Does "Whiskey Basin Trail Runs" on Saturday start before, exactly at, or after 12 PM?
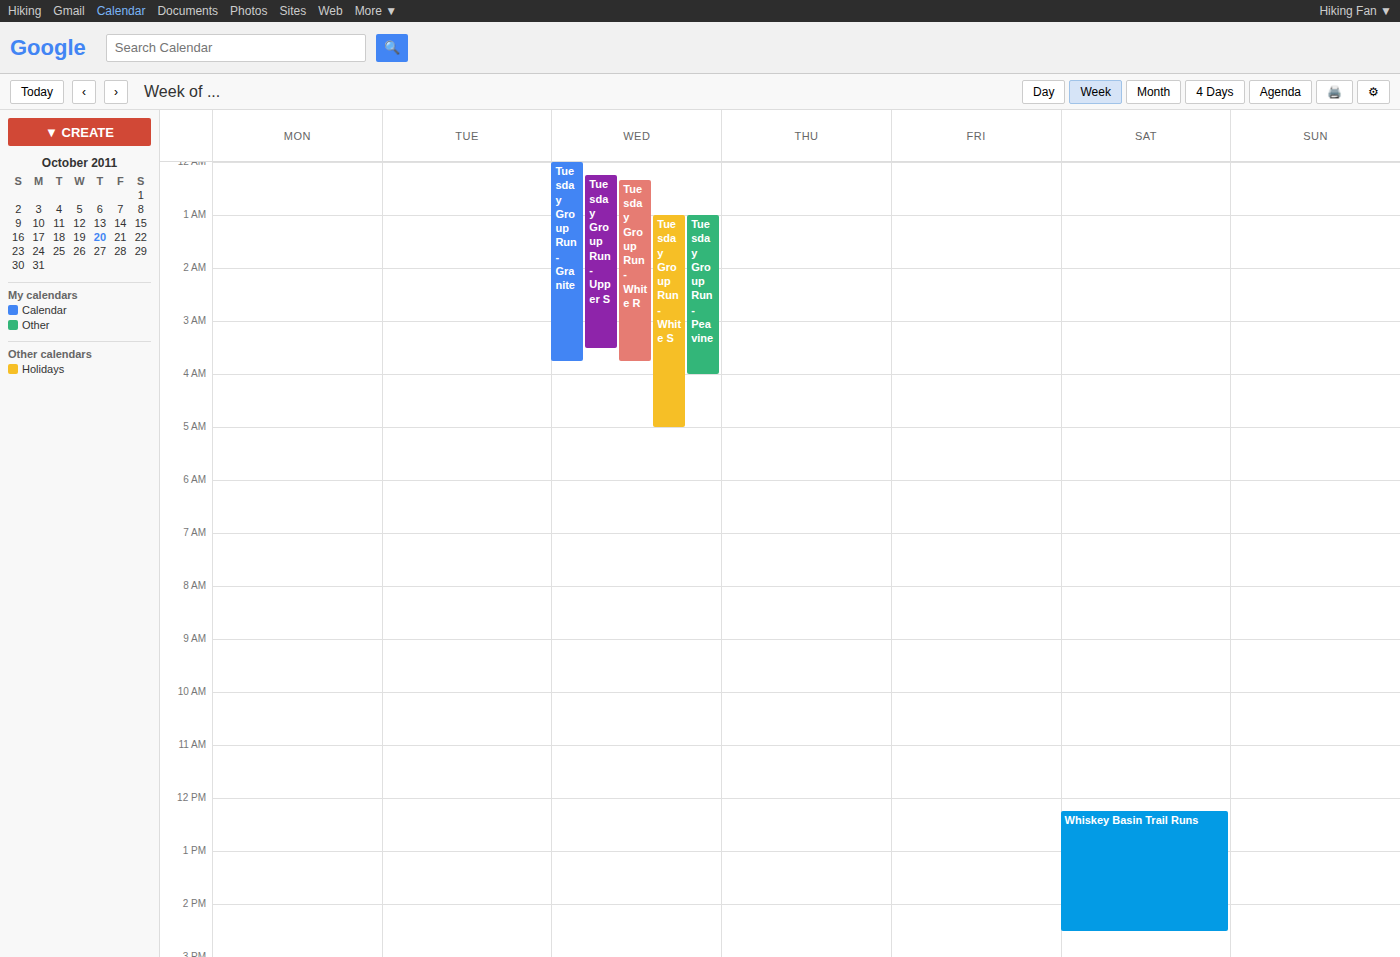
12:15 PM -- after 12 PM, 15 minutes below the 12 PM line.